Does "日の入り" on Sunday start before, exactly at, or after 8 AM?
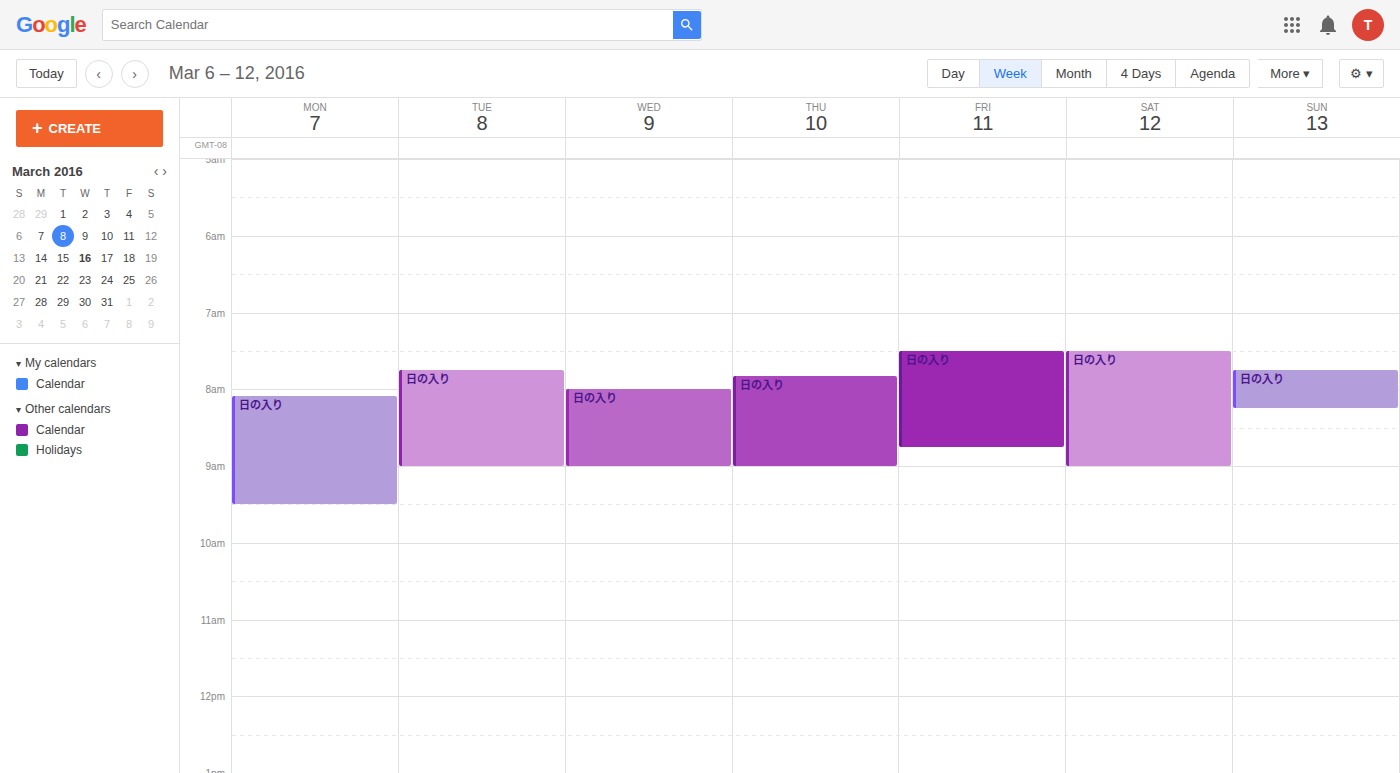
7:45 AM -- before 8 AM, 15 minutes above the 8 AM line.